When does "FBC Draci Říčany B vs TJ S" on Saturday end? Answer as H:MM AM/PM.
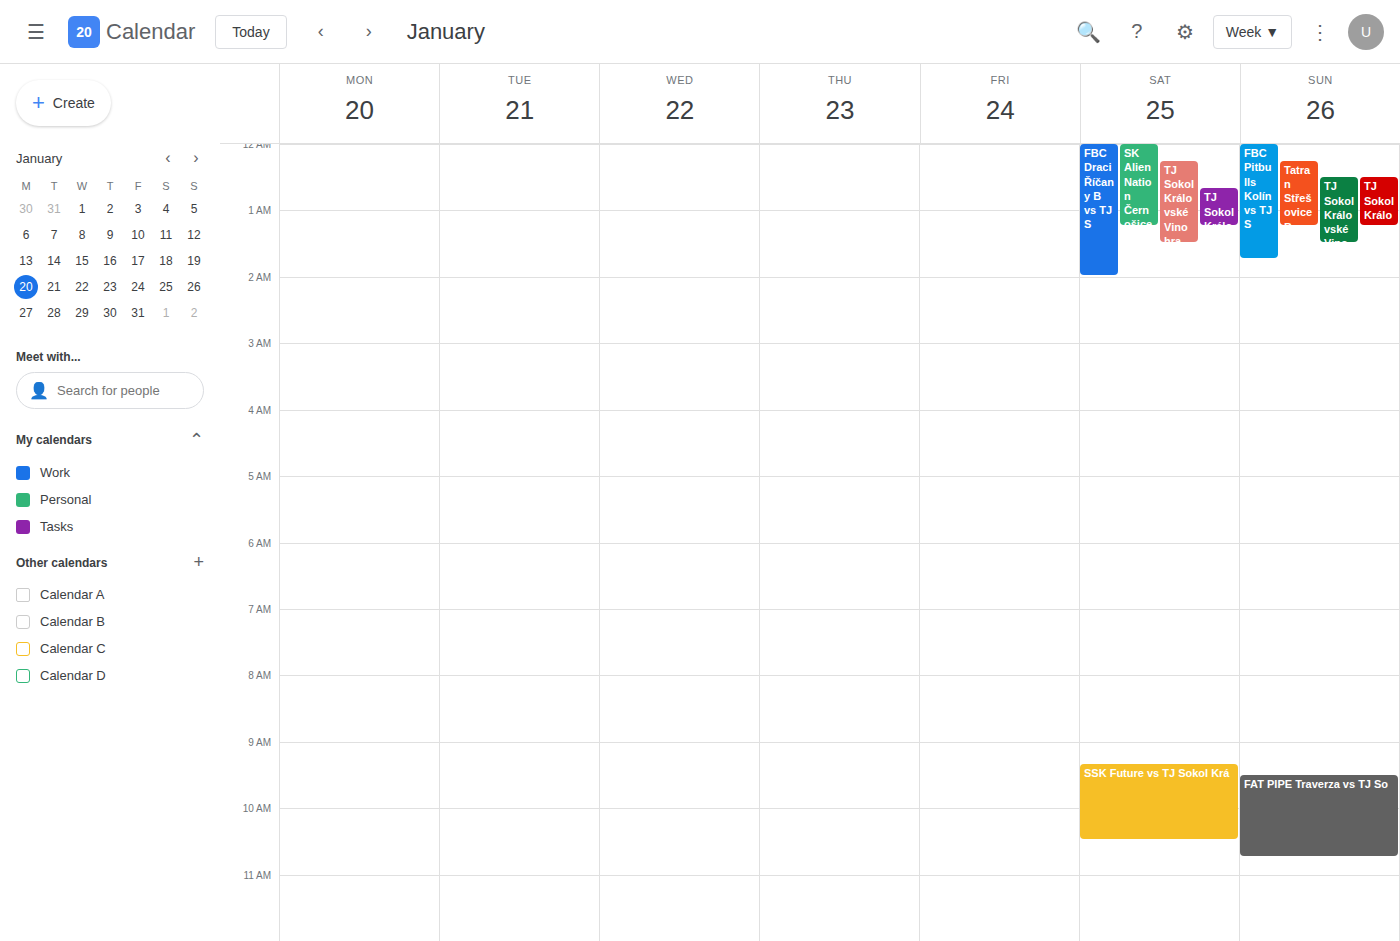
2:00 AM